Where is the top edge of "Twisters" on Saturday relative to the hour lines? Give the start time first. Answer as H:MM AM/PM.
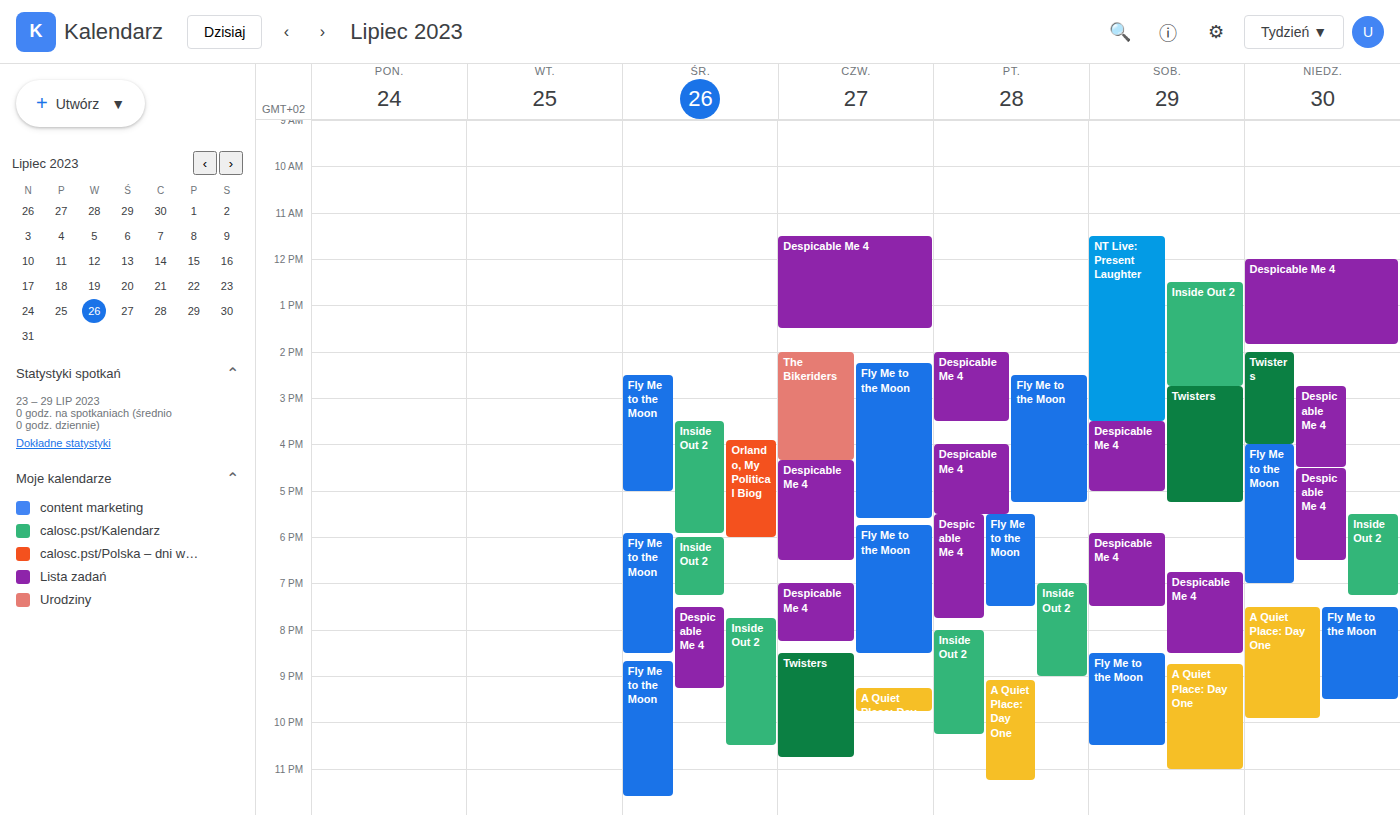
2:45 PM -- neither: three quarters of the way from the 2 PM line to the 3 PM line.